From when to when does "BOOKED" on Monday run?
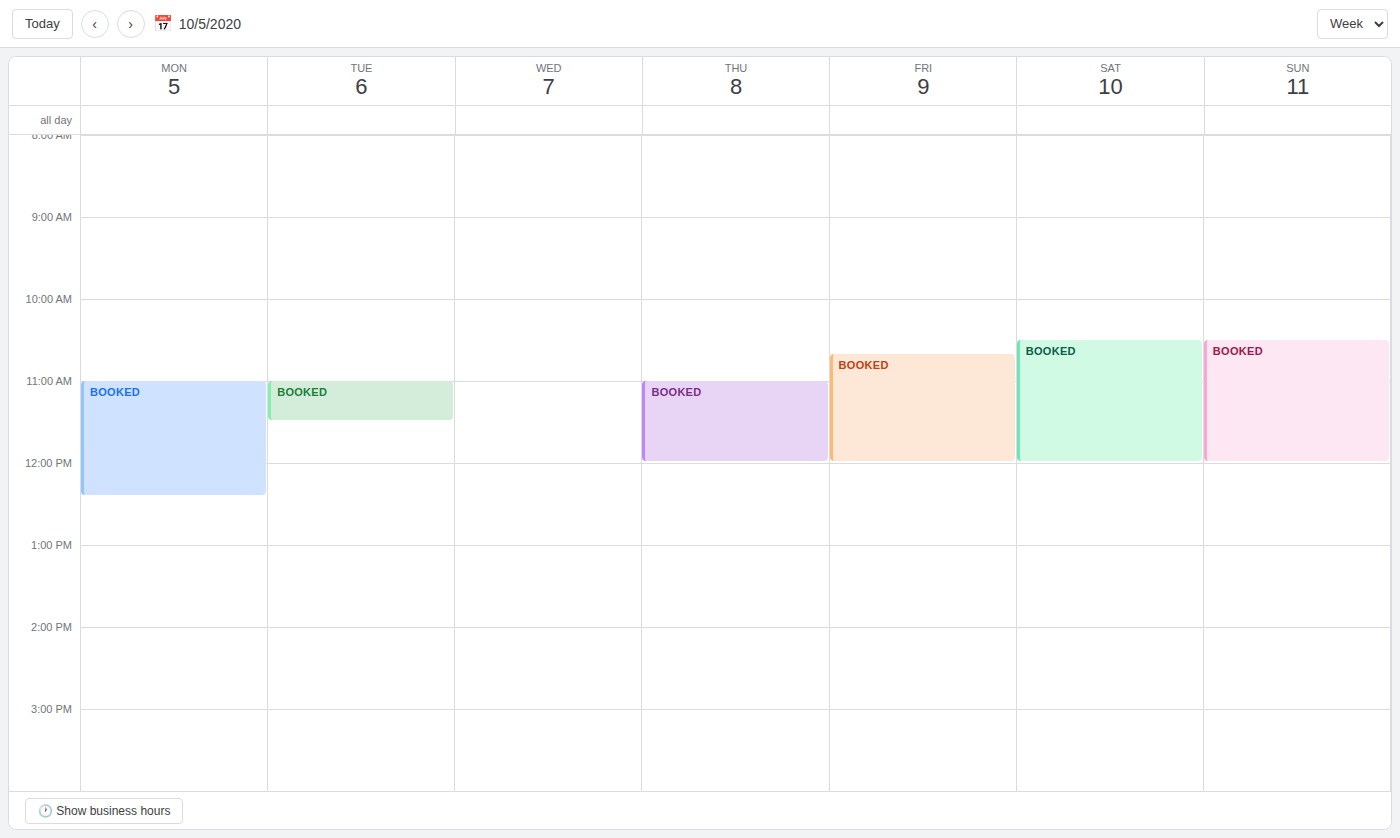
11:00 AM to 12:25 PM